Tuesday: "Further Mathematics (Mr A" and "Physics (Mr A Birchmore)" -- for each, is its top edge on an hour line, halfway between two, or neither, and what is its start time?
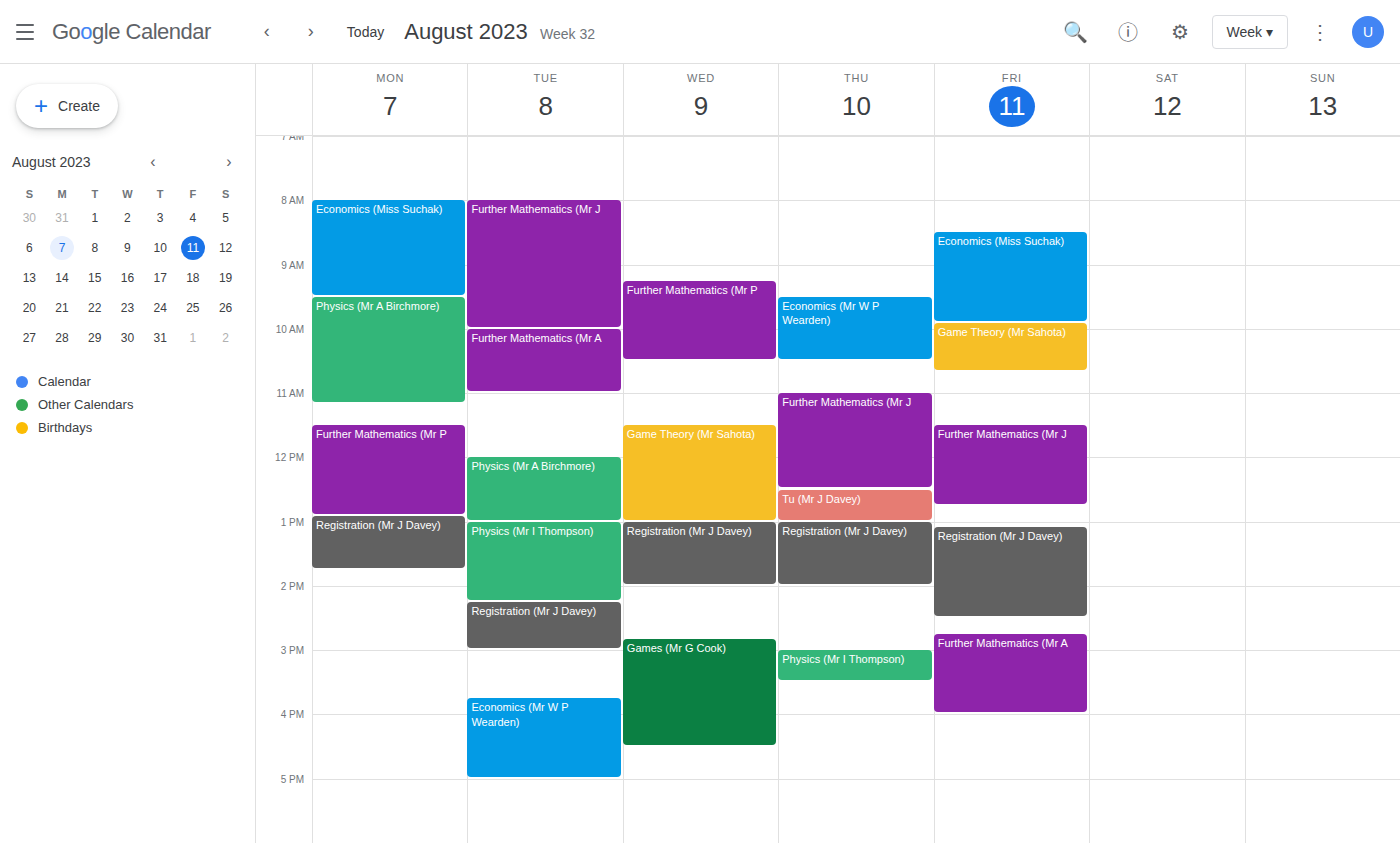
"Further Mathematics (Mr A": 10:00 AM, exactly on the 10 AM line. "Physics (Mr A Birchmore)": 12:00 PM, exactly on the 12 PM line.